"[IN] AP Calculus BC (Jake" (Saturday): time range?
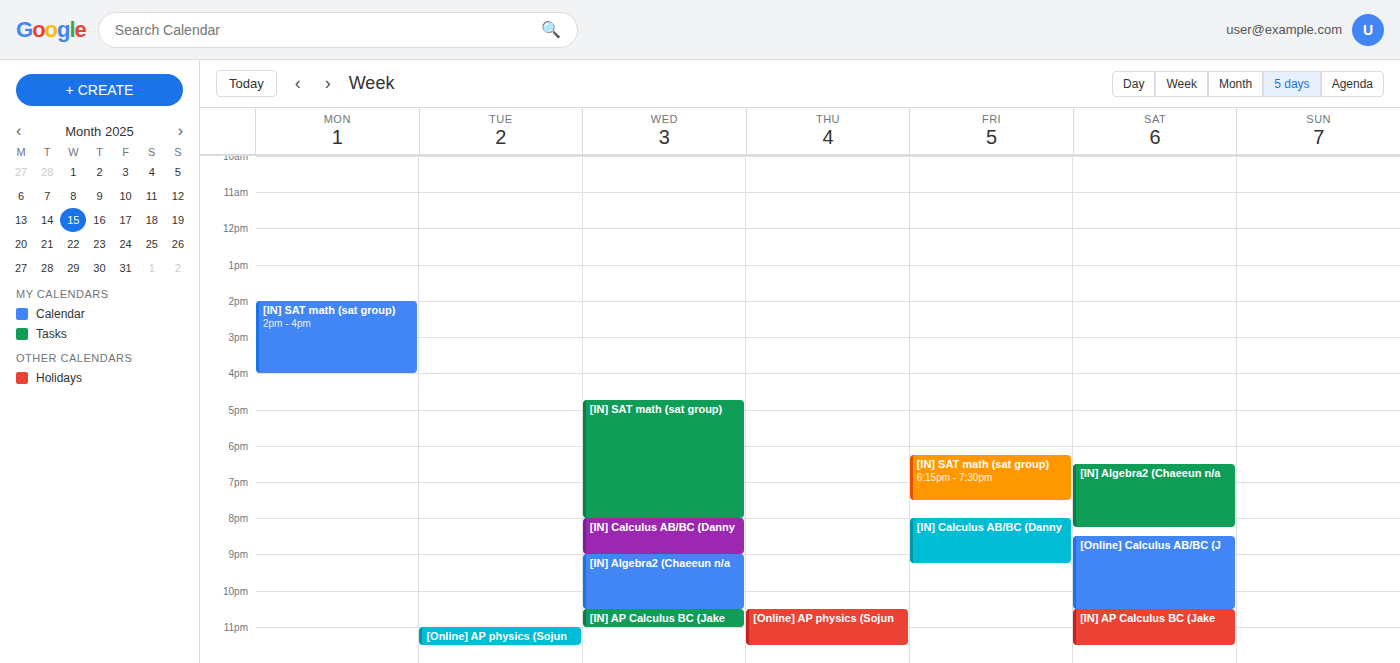
10:30 PM to 11:30 PM